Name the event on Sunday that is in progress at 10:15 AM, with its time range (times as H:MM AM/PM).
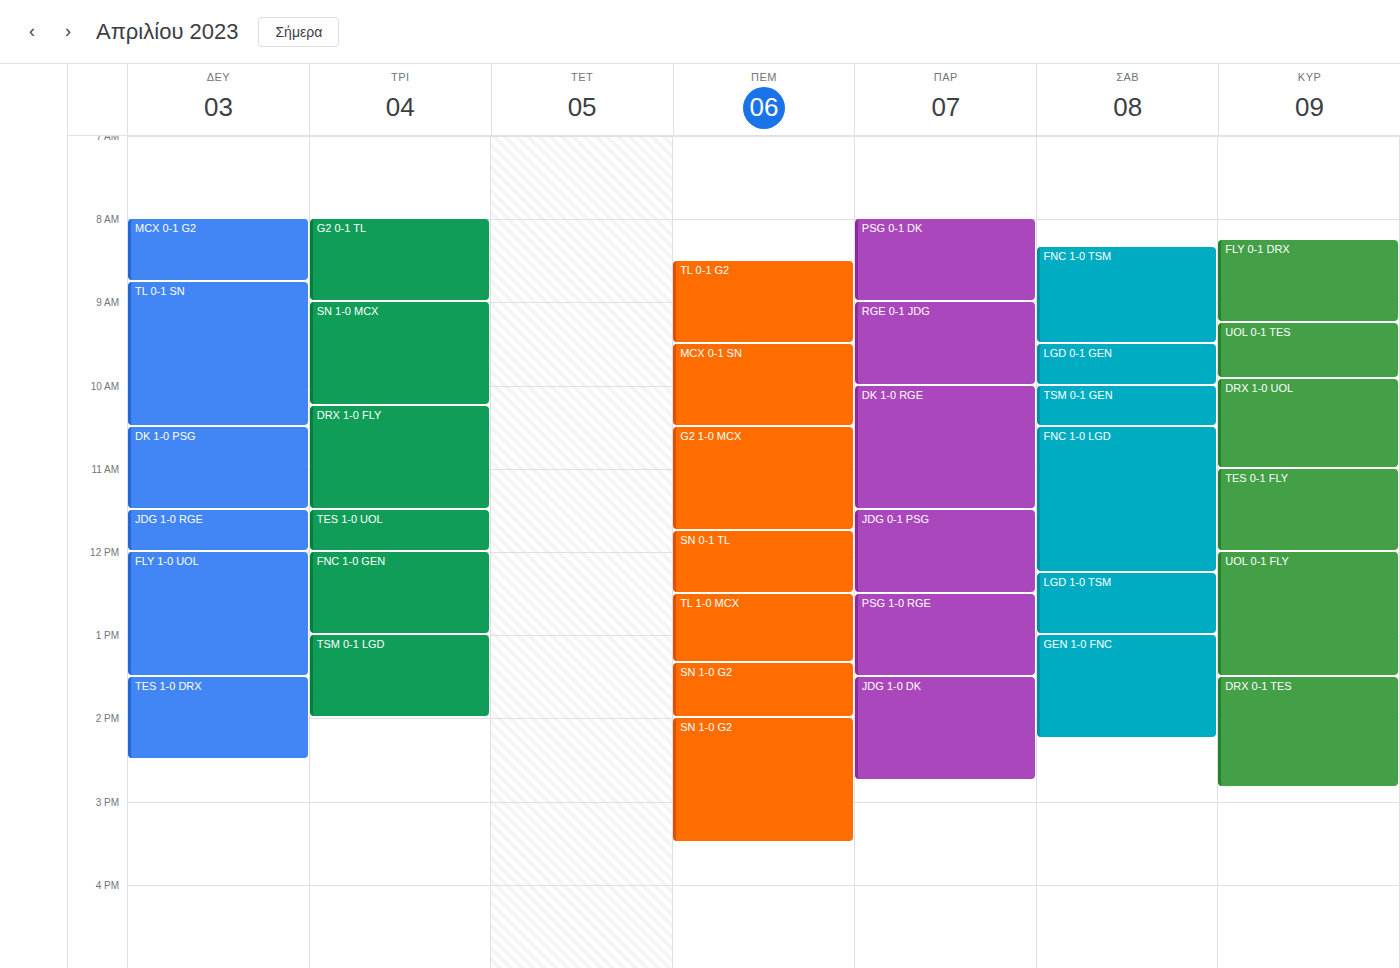
"DRX 1-0 UOL", 9:55 AM to 11:00 AM